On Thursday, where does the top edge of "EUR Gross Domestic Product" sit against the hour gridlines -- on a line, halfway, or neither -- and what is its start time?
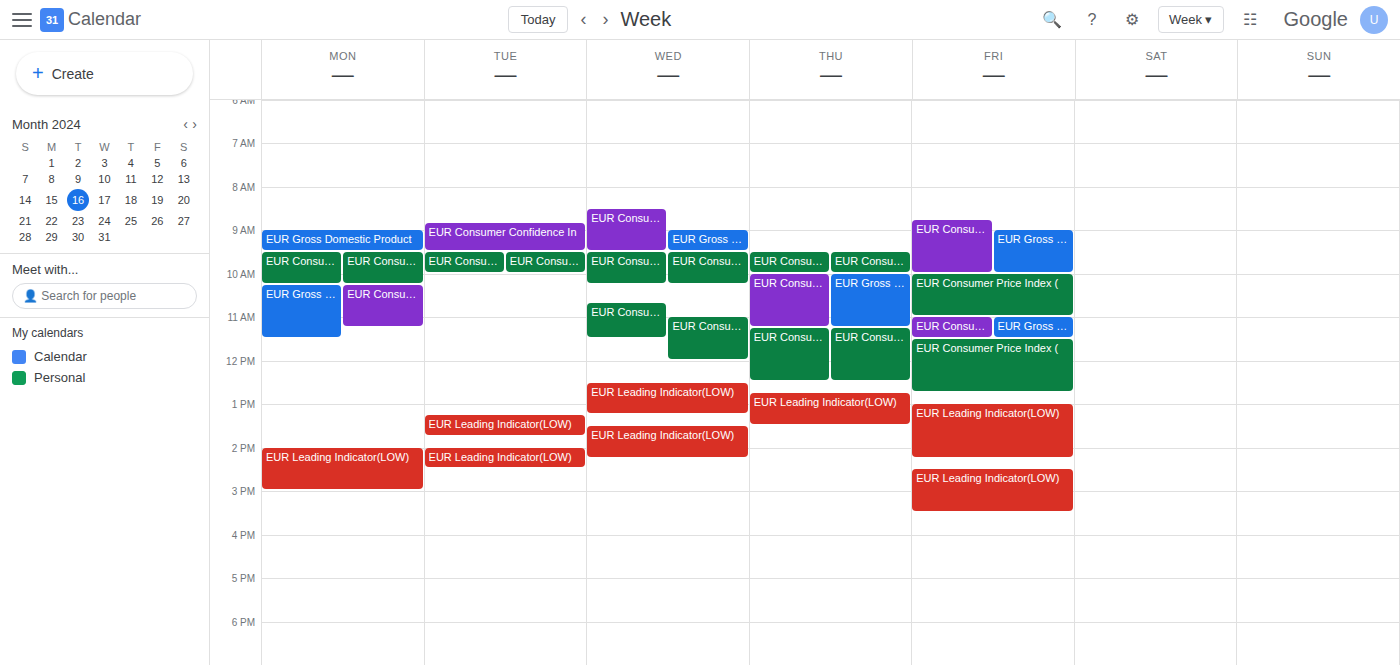
10:00 AM -- exactly on the 10 AM line.